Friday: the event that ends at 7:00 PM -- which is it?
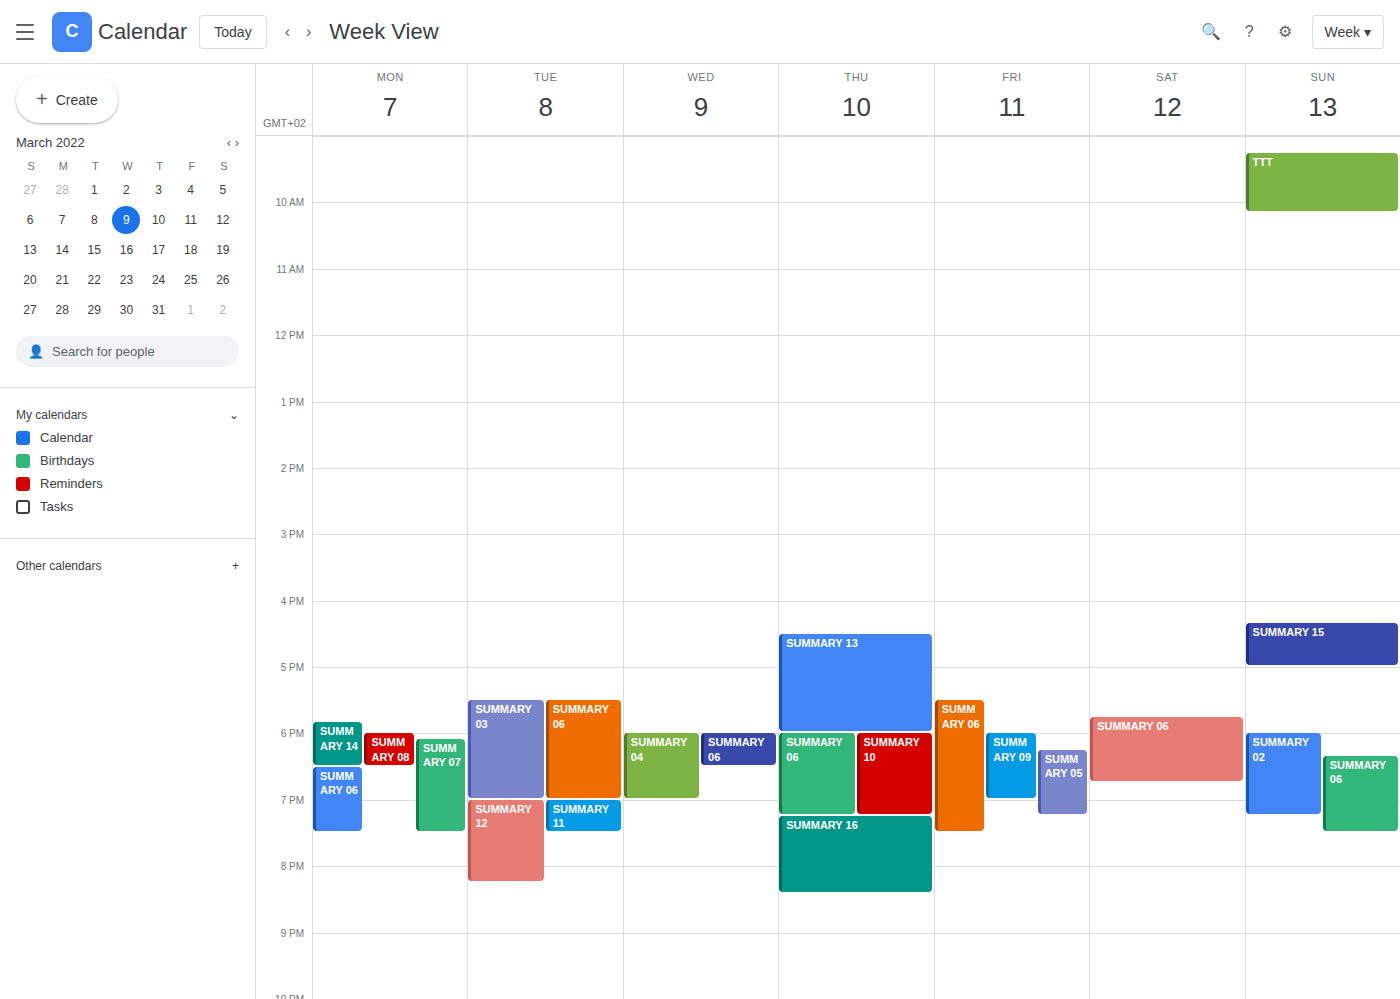
"SUMMARY 09"